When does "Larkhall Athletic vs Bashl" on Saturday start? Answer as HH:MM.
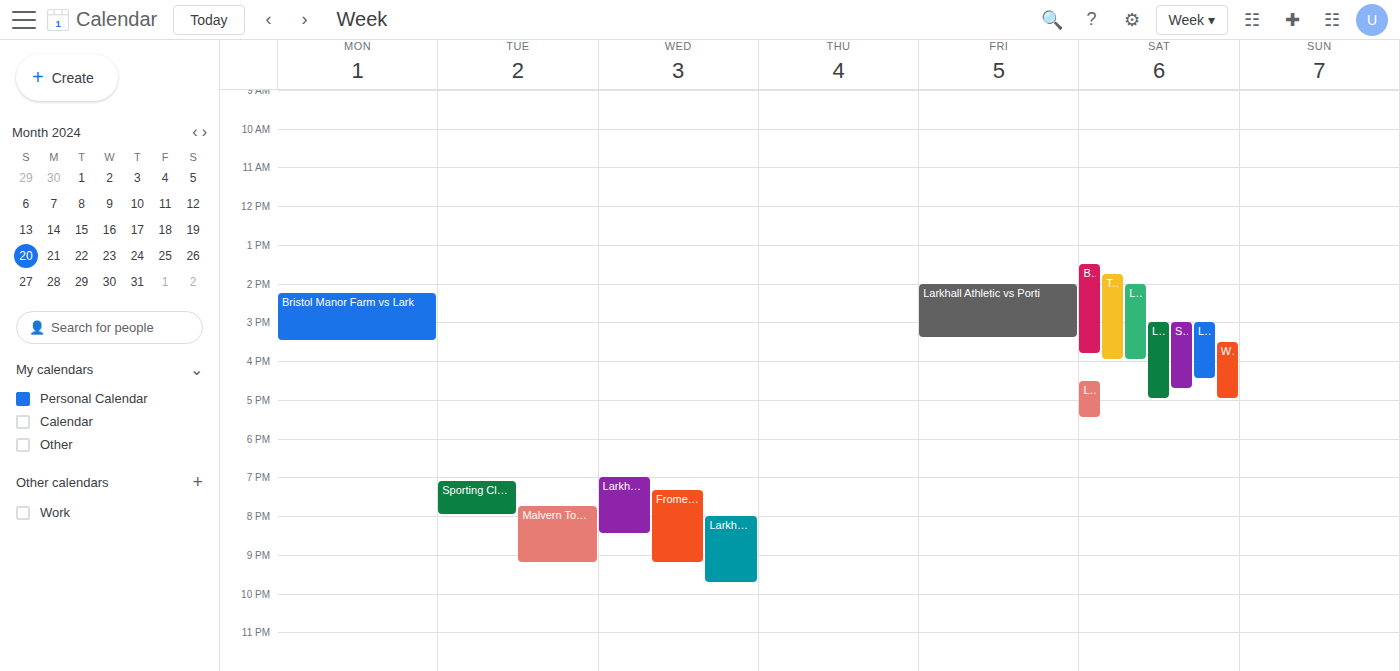
15:00